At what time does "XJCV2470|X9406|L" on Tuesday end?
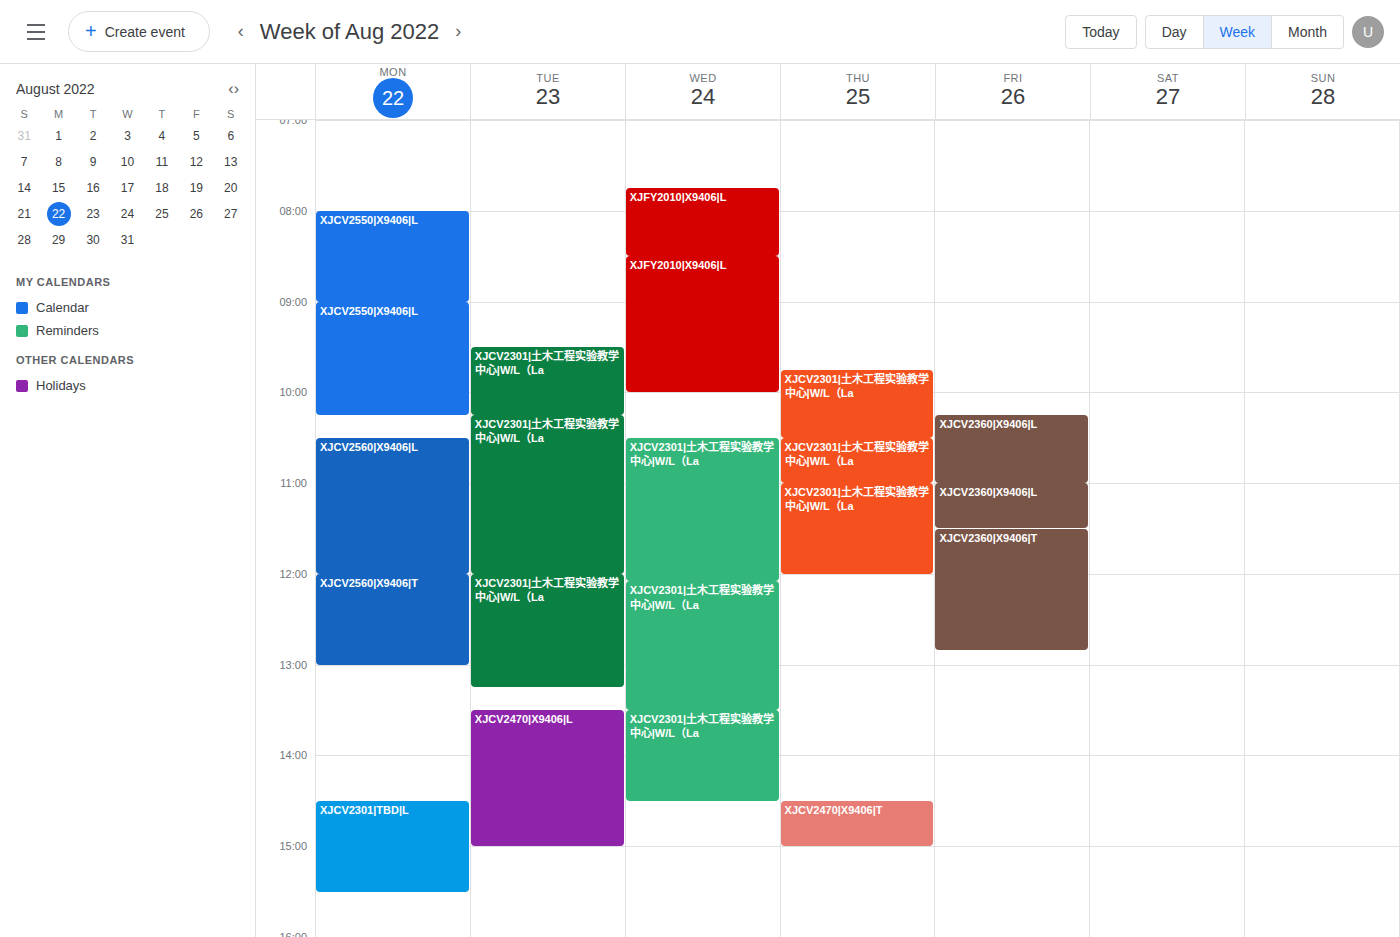
15:00